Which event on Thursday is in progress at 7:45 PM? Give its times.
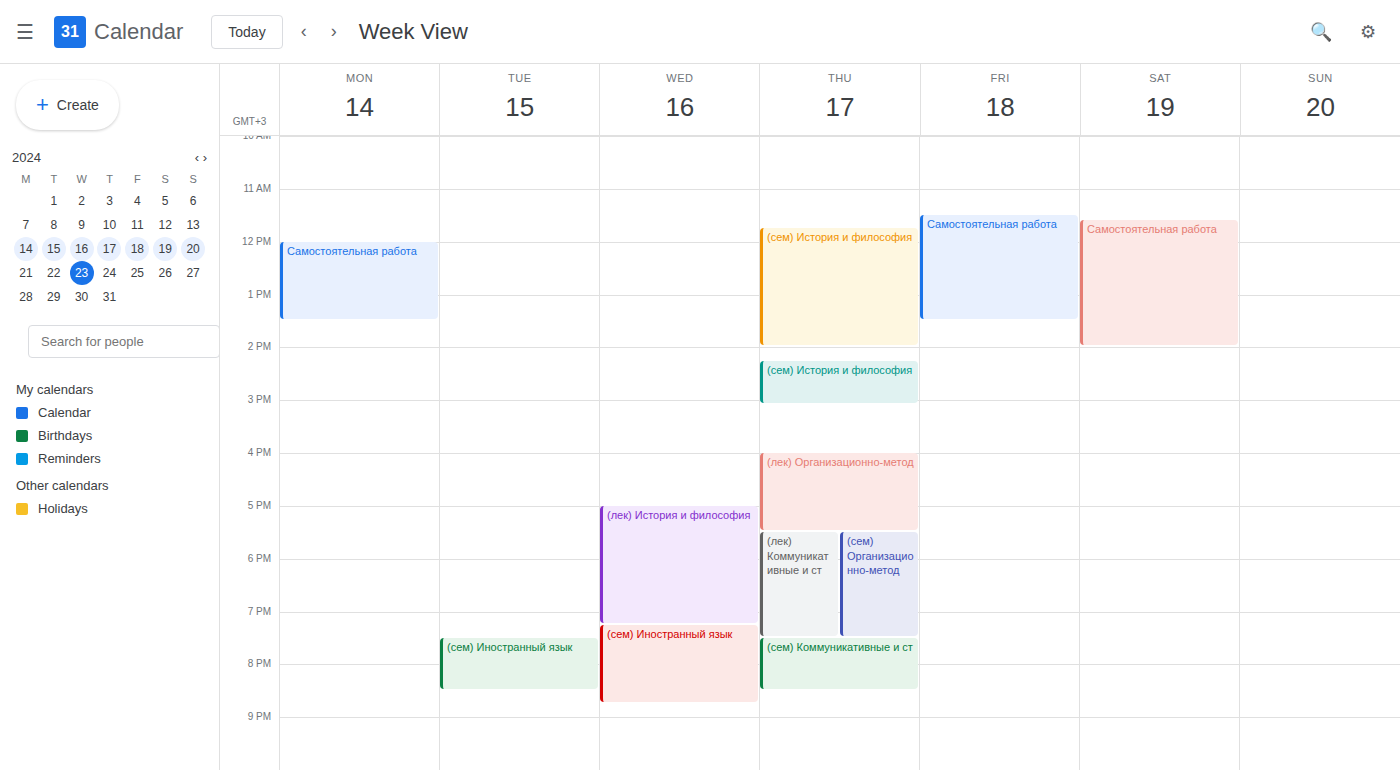
"(сем) Коммуникативные и ст", 7:30 PM to 8:30 PM